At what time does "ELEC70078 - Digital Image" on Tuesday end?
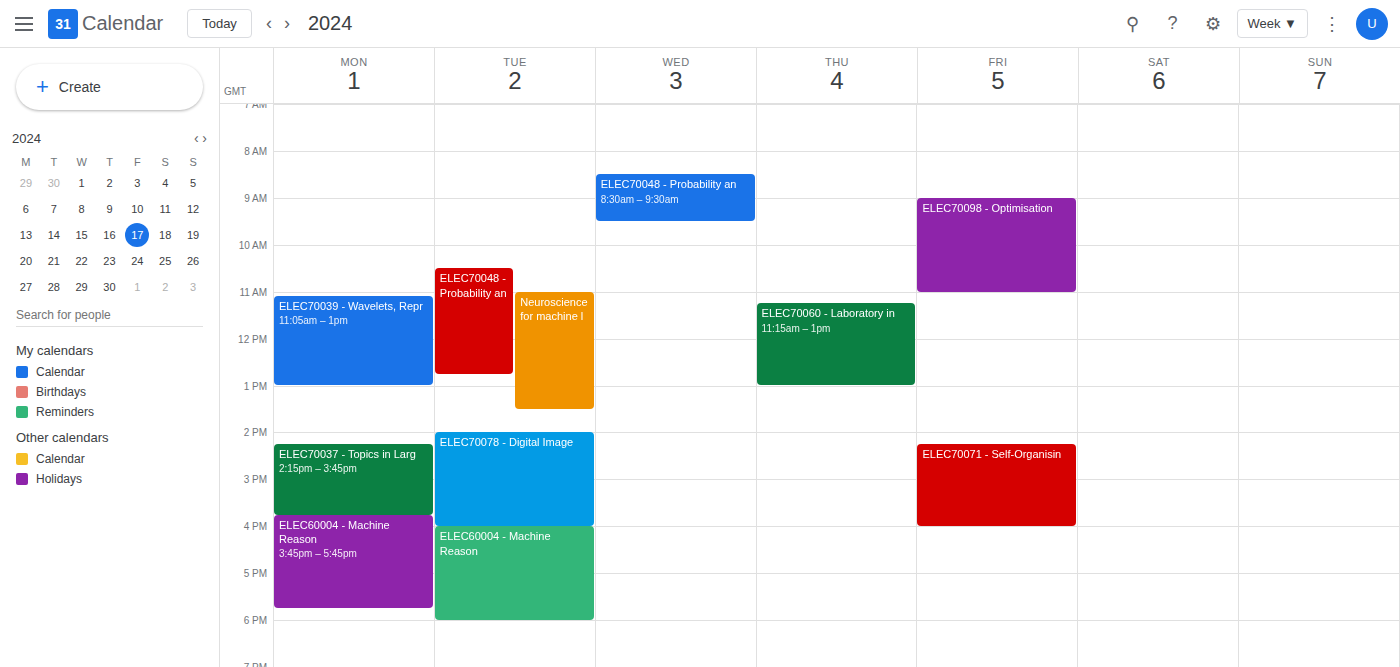
16:00